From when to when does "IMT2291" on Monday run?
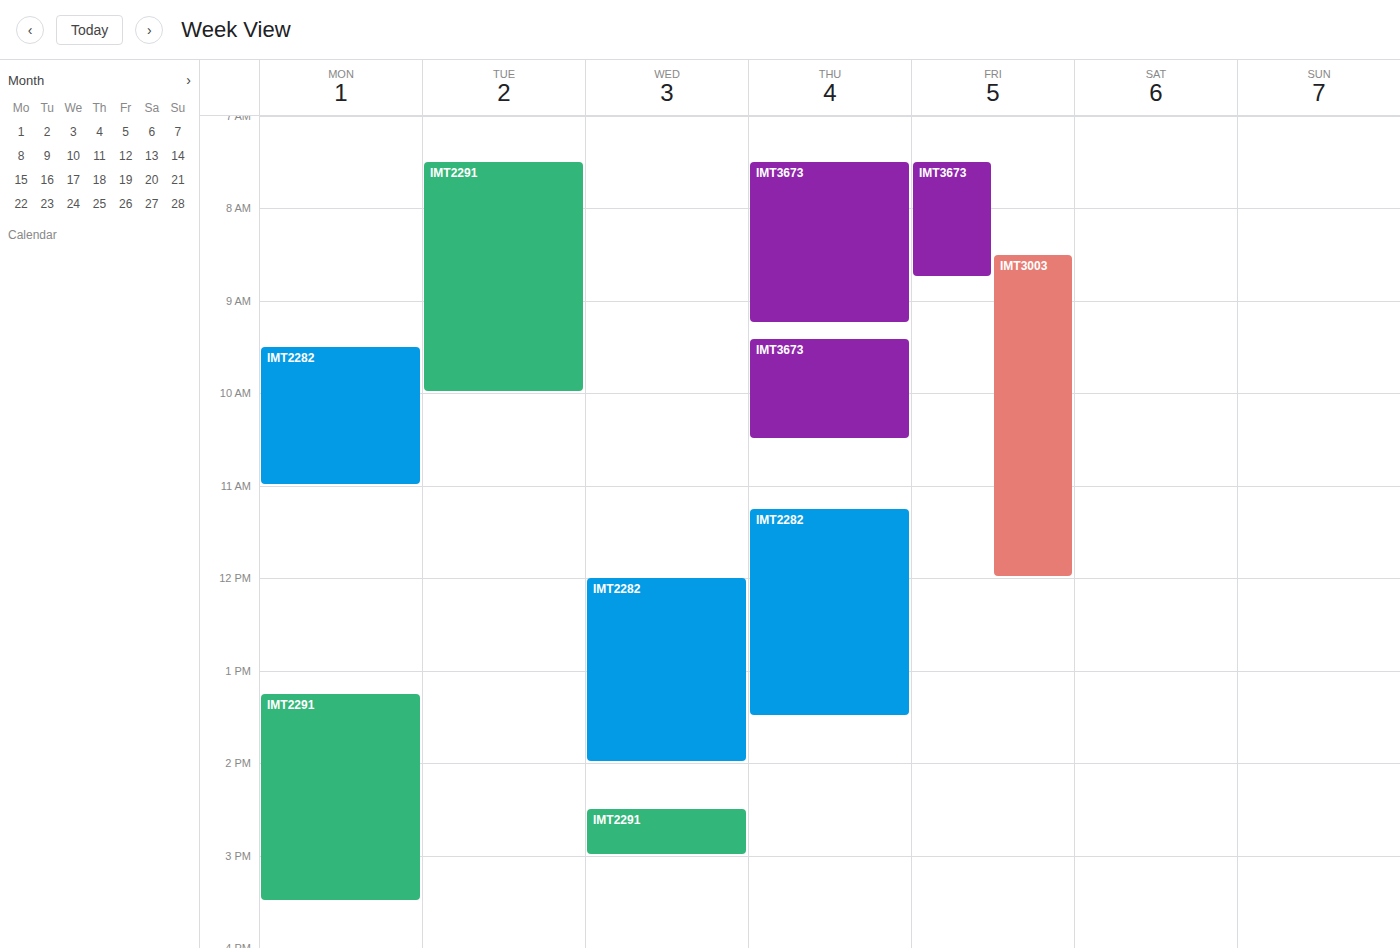
1:15 PM to 3:30 PM